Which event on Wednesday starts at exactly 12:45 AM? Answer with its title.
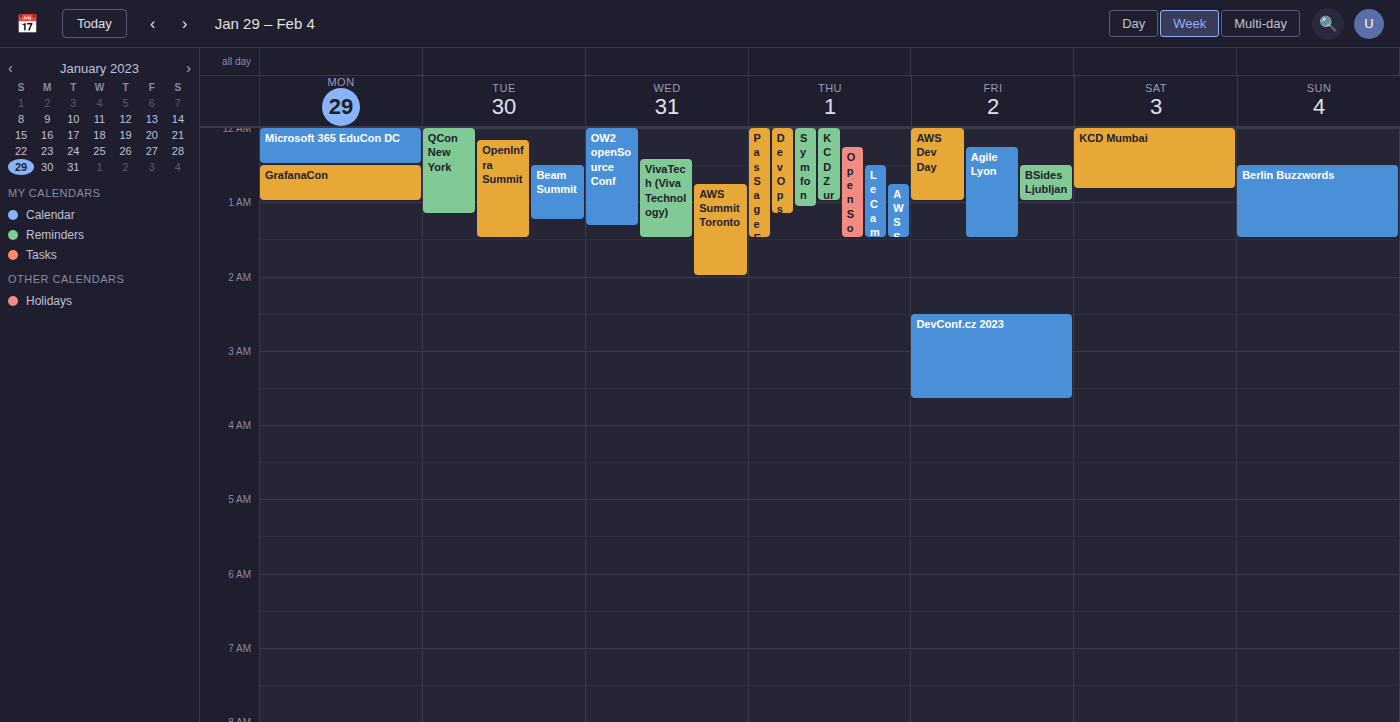
"AWS Summit Toronto"